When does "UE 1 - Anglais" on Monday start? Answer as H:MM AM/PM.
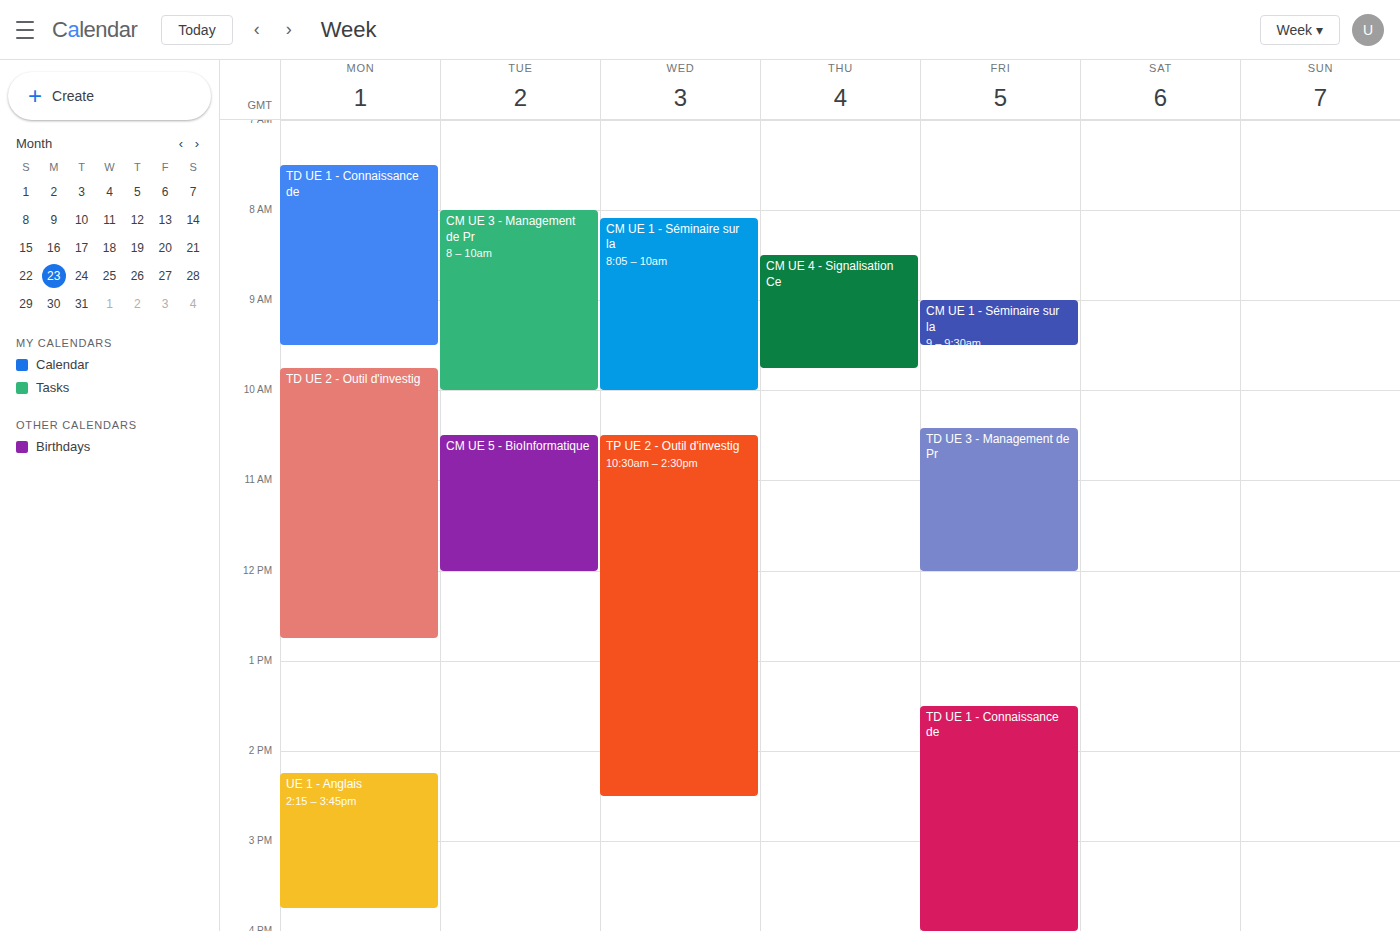
2:15 PM